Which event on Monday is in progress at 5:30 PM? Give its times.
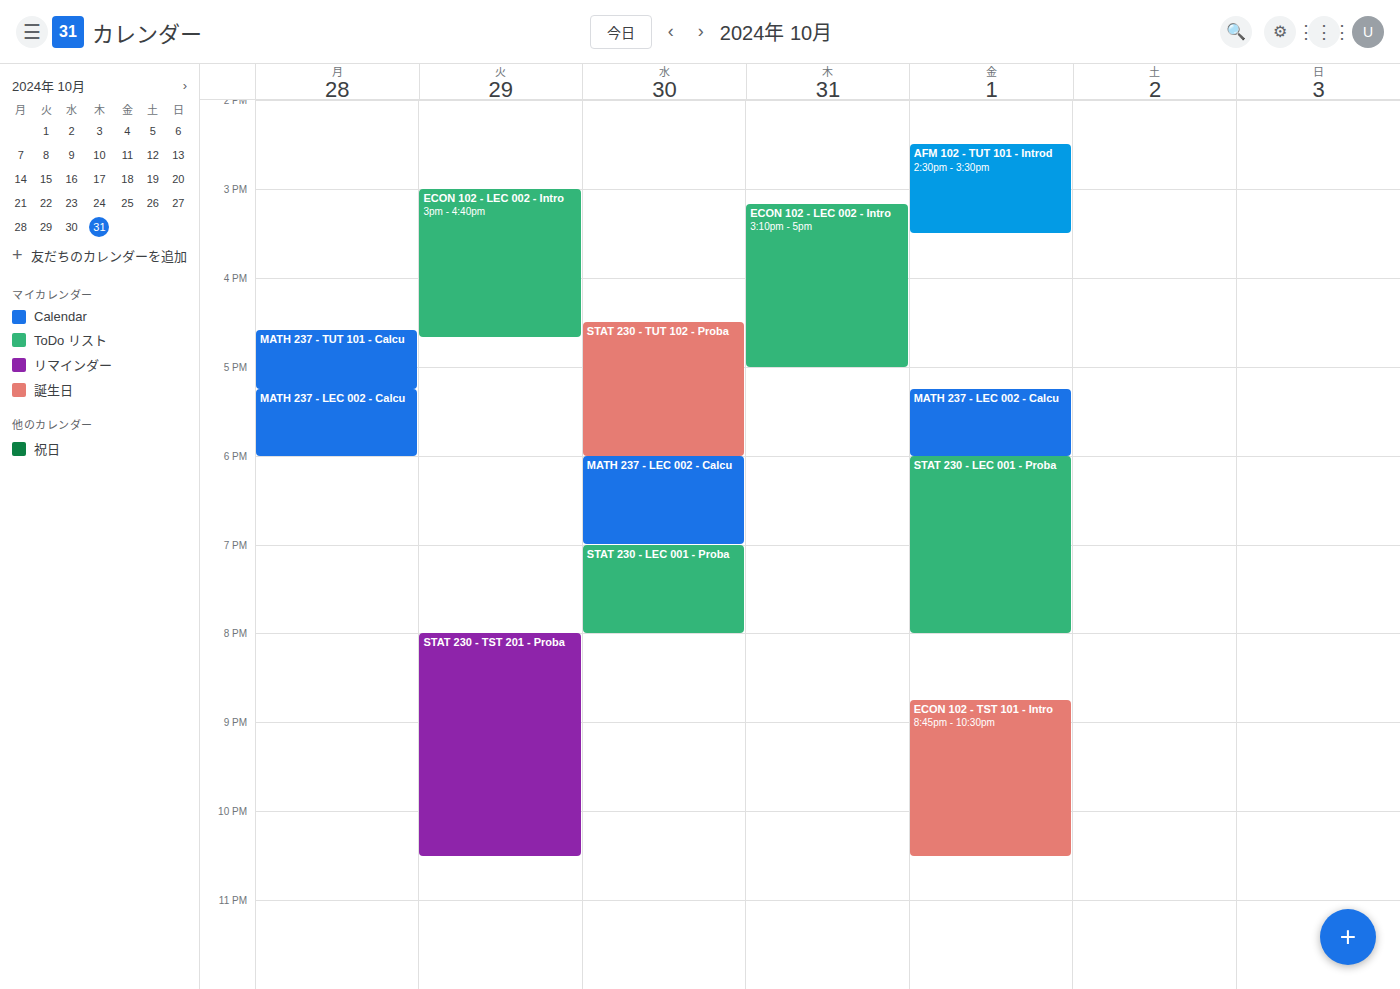
"MATH 237 - LEC 002 - Calcu", 5:15 PM to 6:00 PM